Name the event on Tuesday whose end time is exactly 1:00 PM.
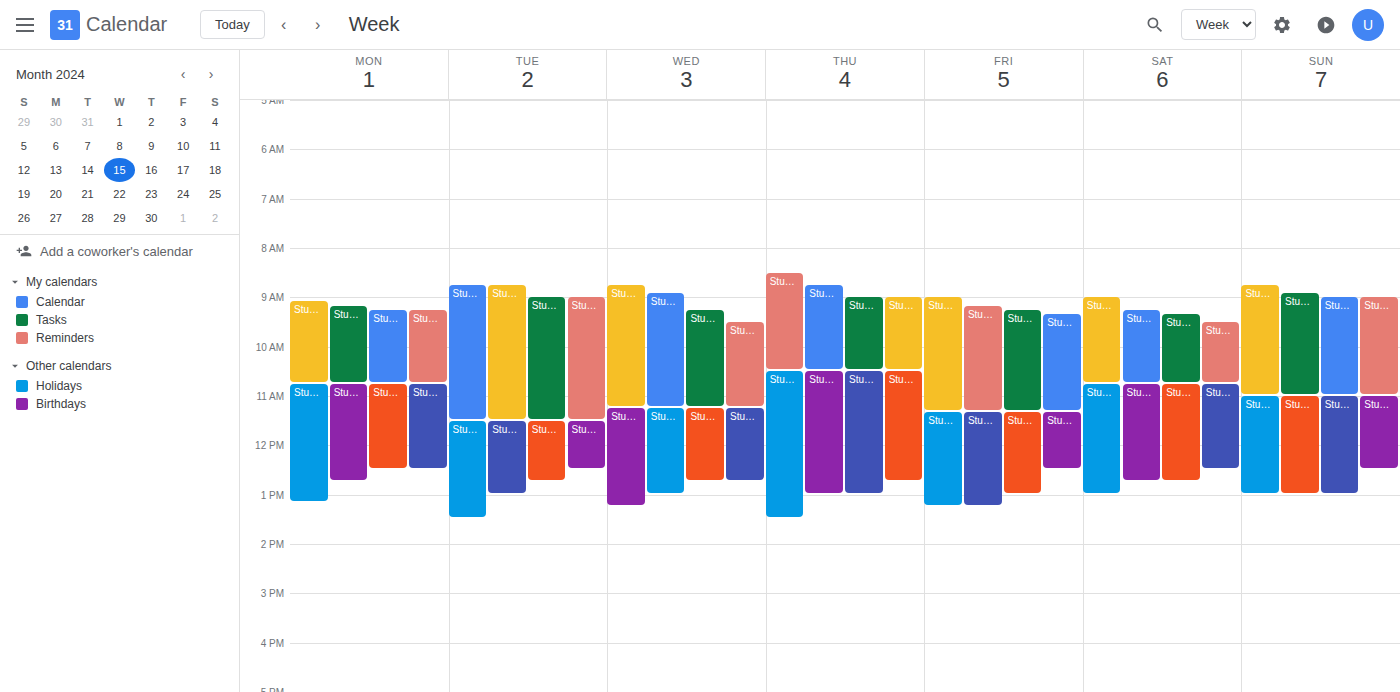
"Study: Sets, relations, fu"